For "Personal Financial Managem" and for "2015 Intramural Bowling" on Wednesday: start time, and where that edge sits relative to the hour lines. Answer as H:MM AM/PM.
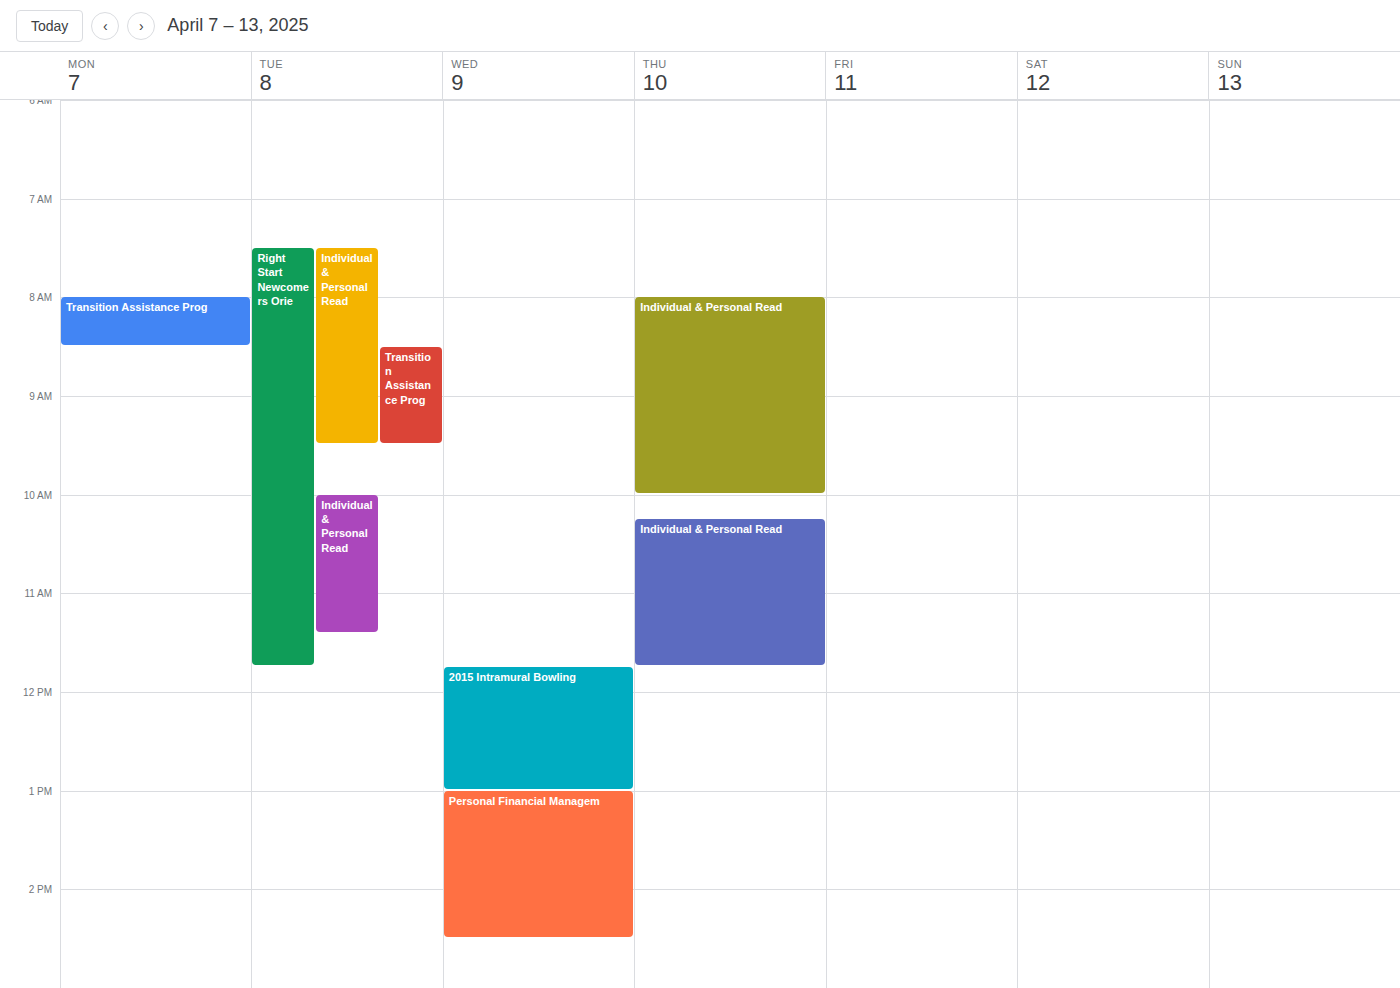
"Personal Financial Managem": 1:00 PM, exactly on the 1 PM line. "2015 Intramural Bowling": 11:45 AM, neither: three quarters of the way from the 11 AM line to the 12 PM line.